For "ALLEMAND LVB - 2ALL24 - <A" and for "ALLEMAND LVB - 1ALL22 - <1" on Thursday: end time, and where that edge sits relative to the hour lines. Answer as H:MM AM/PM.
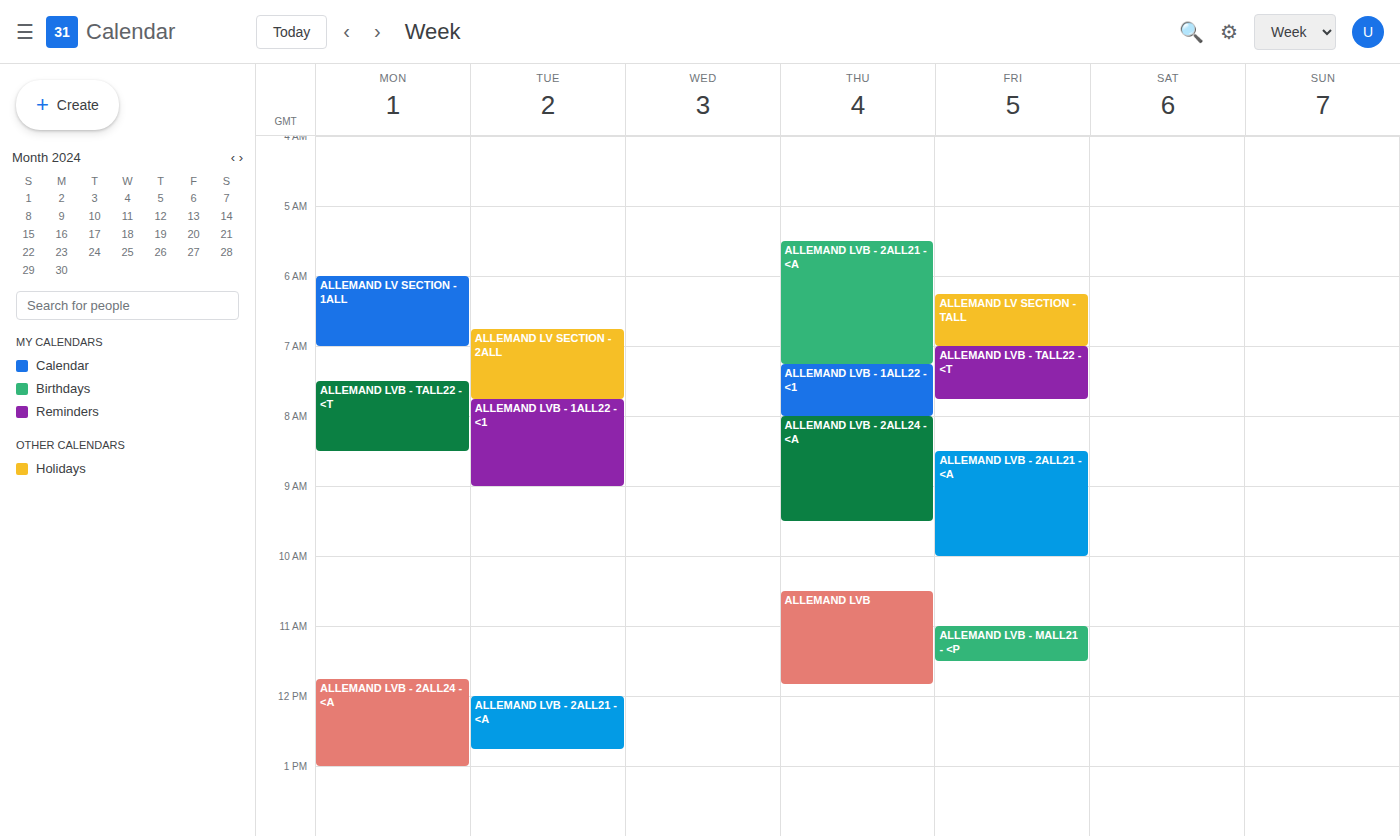
"ALLEMAND LVB - 2ALL24 - <A": 9:30 AM, halfway between the 9 AM and 10 AM lines. "ALLEMAND LVB - 1ALL22 - <1": 8:00 AM, exactly on the 8 AM line.